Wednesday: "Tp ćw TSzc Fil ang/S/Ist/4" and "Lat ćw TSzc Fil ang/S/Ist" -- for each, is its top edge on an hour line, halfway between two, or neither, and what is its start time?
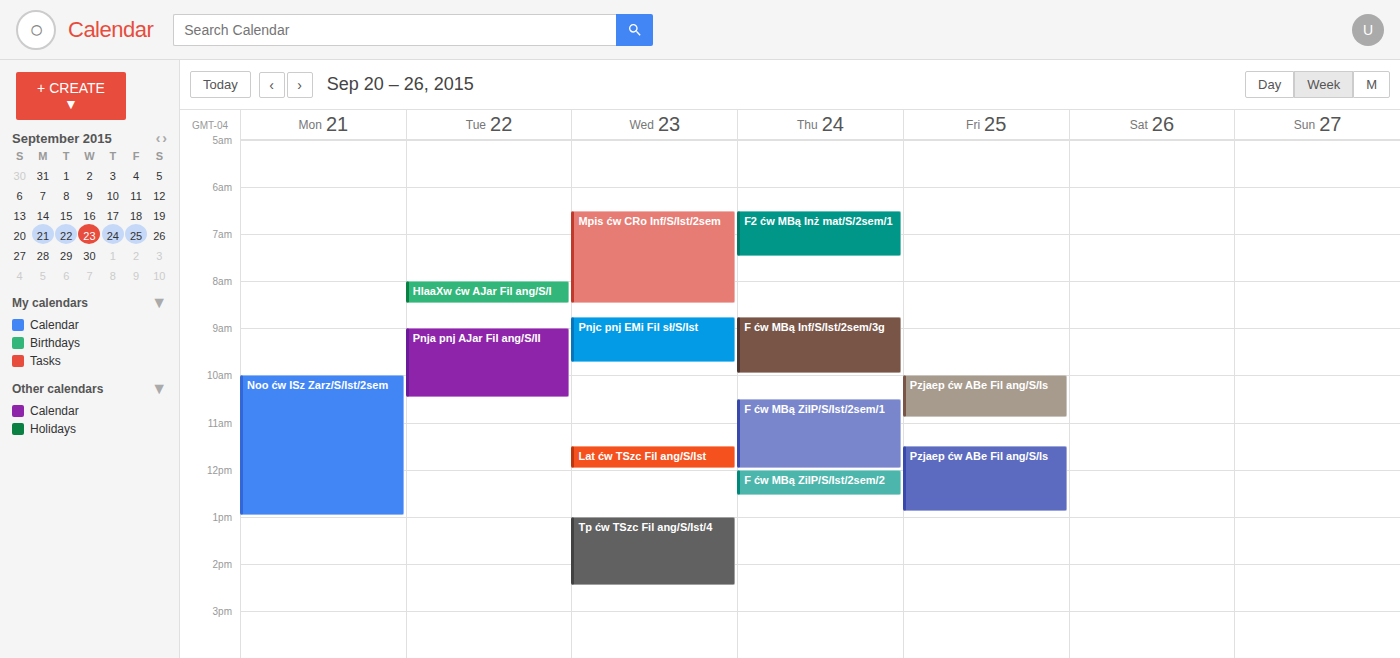
"Tp ćw TSzc Fil ang/S/Ist/4": 13:00, exactly on the 13:00 line. "Lat ćw TSzc Fil ang/S/Ist": 11:30, halfway between the 11:00 and 12:00 lines.